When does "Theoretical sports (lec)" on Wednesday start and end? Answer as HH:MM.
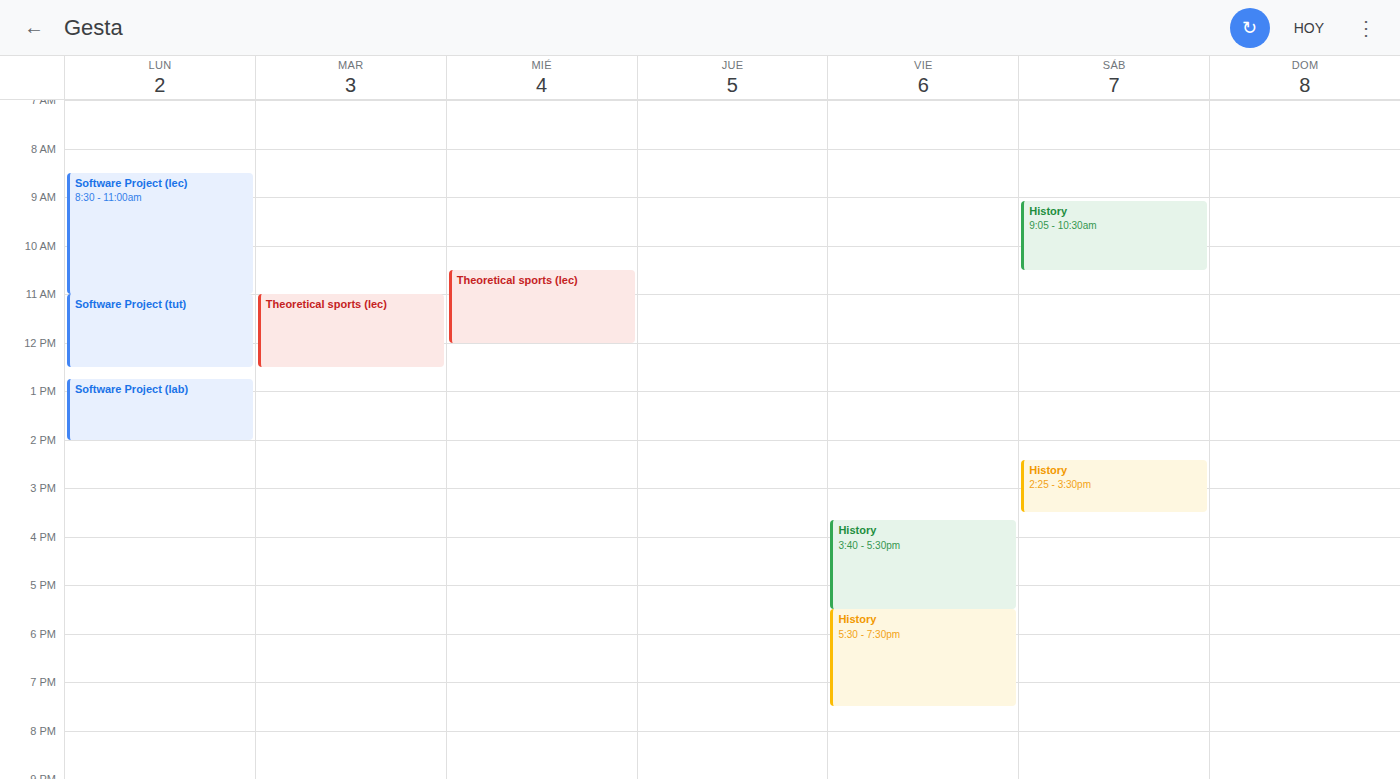
10:30 to 12:00